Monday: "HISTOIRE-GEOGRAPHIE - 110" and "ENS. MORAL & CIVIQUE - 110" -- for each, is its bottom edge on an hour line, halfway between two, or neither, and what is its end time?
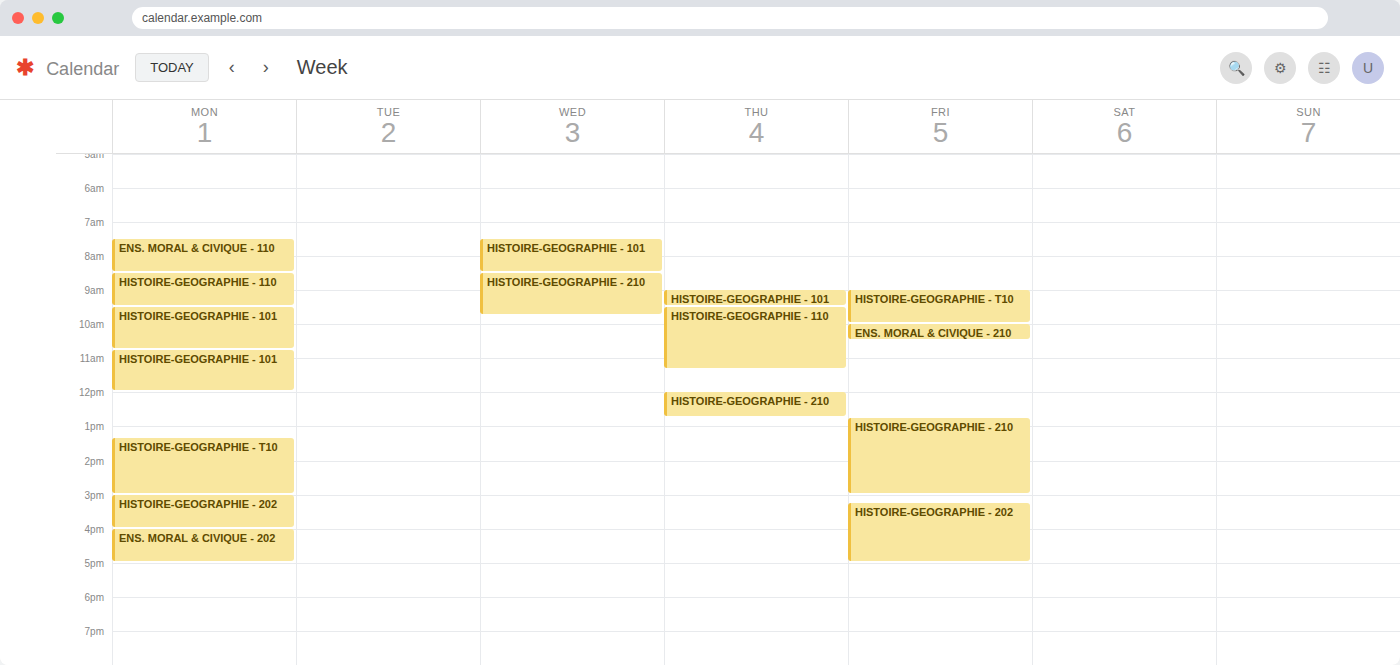
"HISTOIRE-GEOGRAPHIE - 110": 9:30 AM, halfway between the 9 AM and 10 AM lines. "ENS. MORAL & CIVIQUE - 110": 8:30 AM, halfway between the 8 AM and 9 AM lines.